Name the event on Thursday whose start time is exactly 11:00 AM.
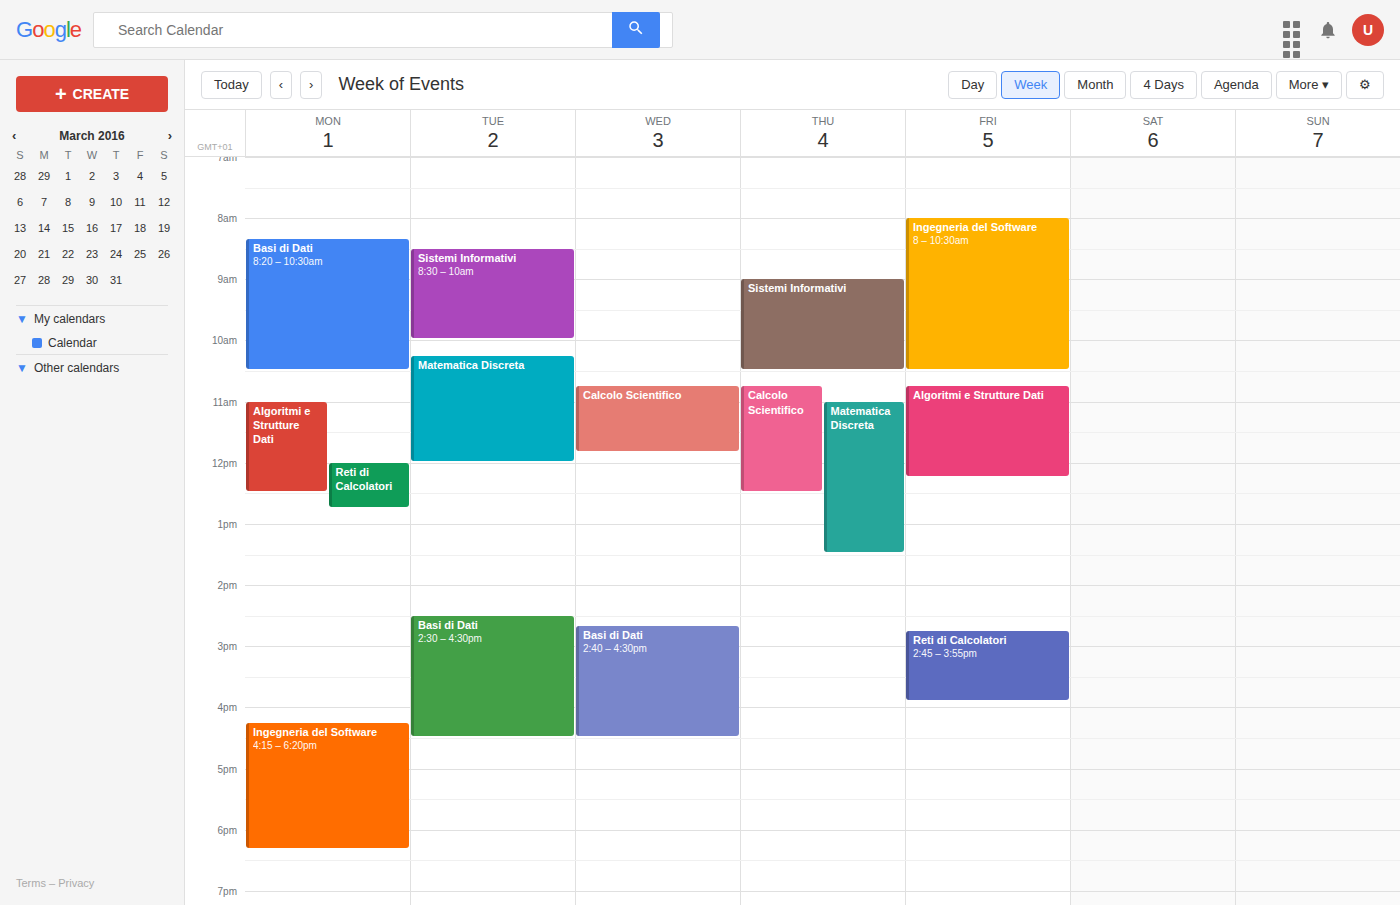
"Matematica Discreta"